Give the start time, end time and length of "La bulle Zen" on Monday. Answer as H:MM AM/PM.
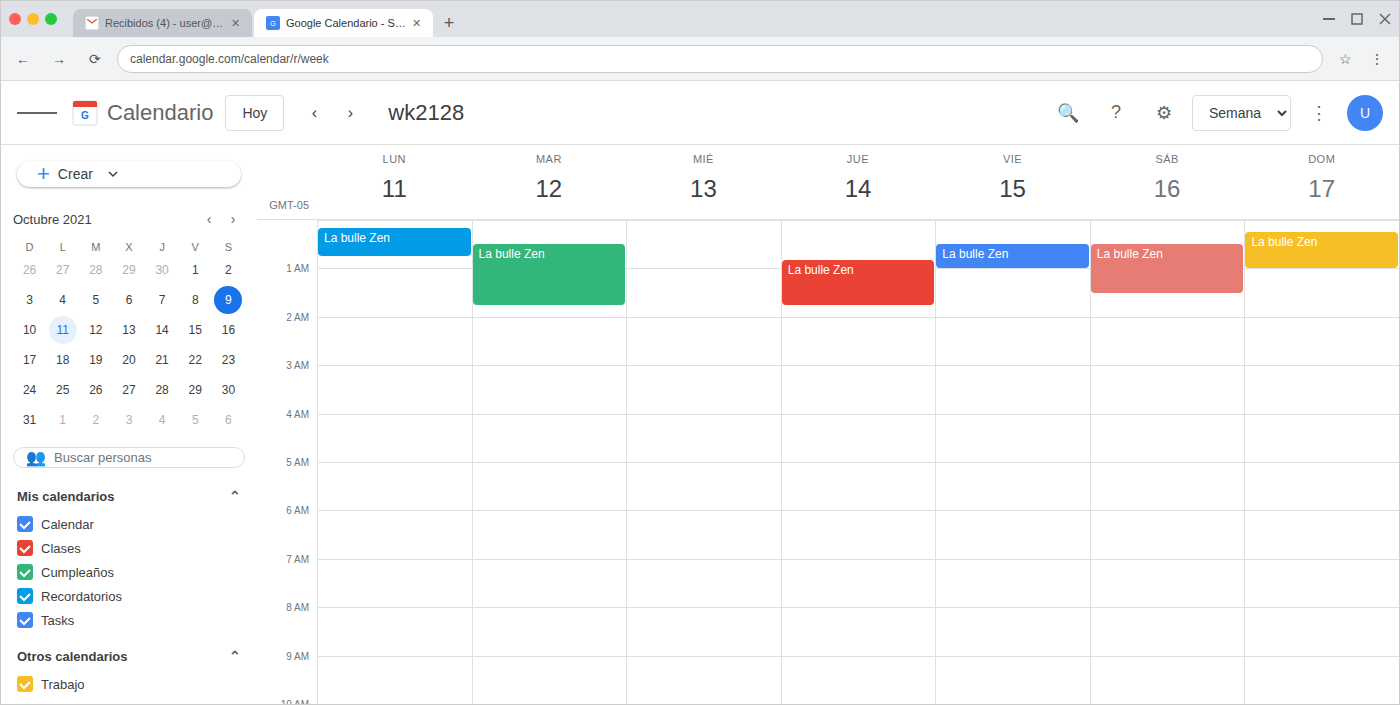
12:10 AM to 12:45 AM, 35 minutes